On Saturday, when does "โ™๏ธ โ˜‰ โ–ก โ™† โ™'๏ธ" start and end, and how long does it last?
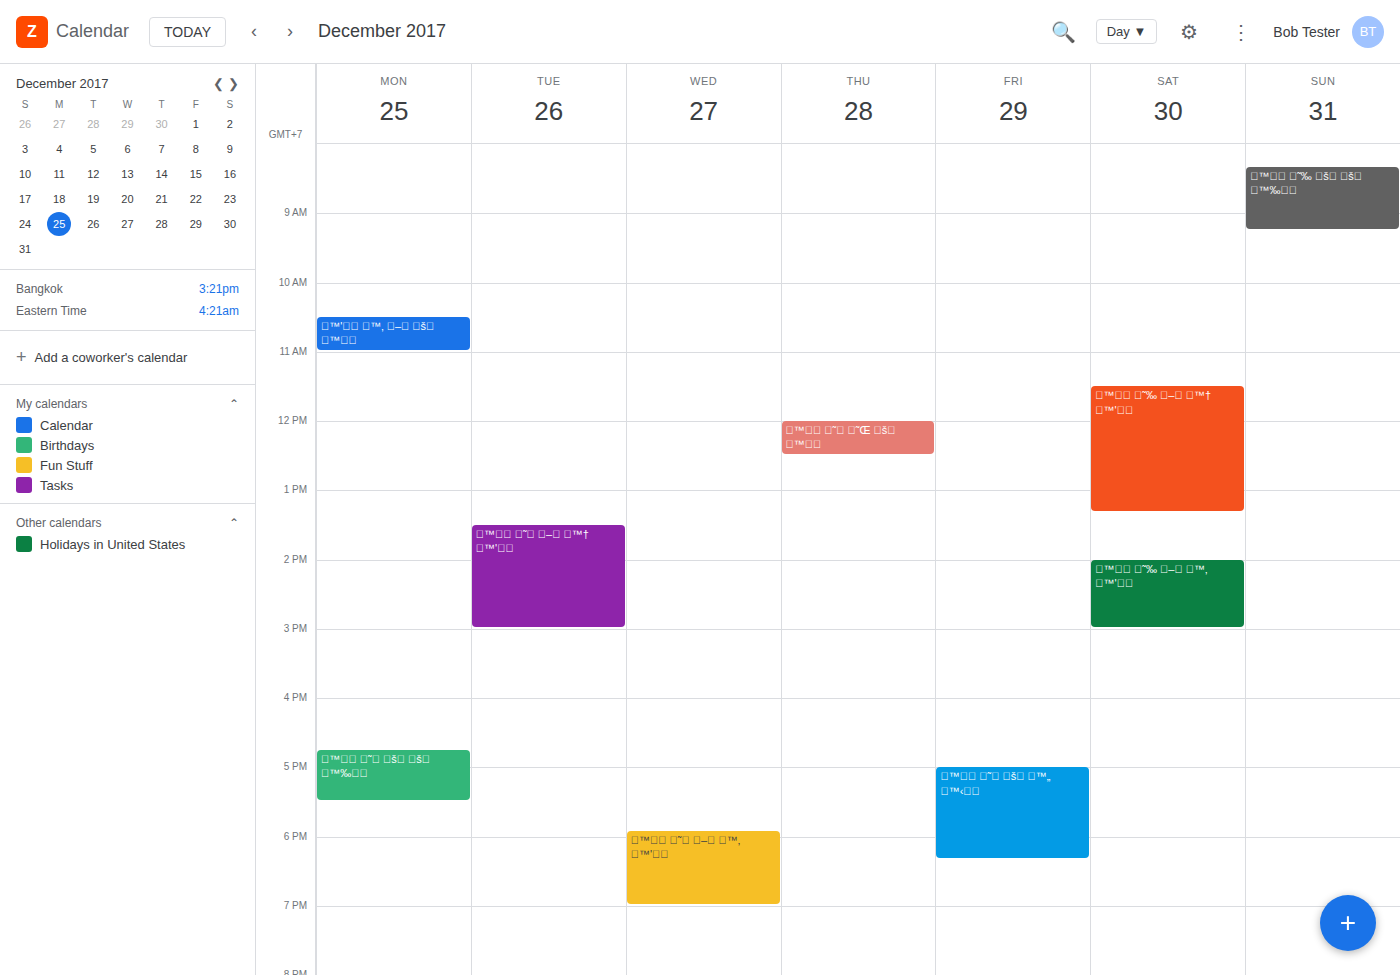
11:30 AM to 1:20 PM, 1 hour 50 minutes